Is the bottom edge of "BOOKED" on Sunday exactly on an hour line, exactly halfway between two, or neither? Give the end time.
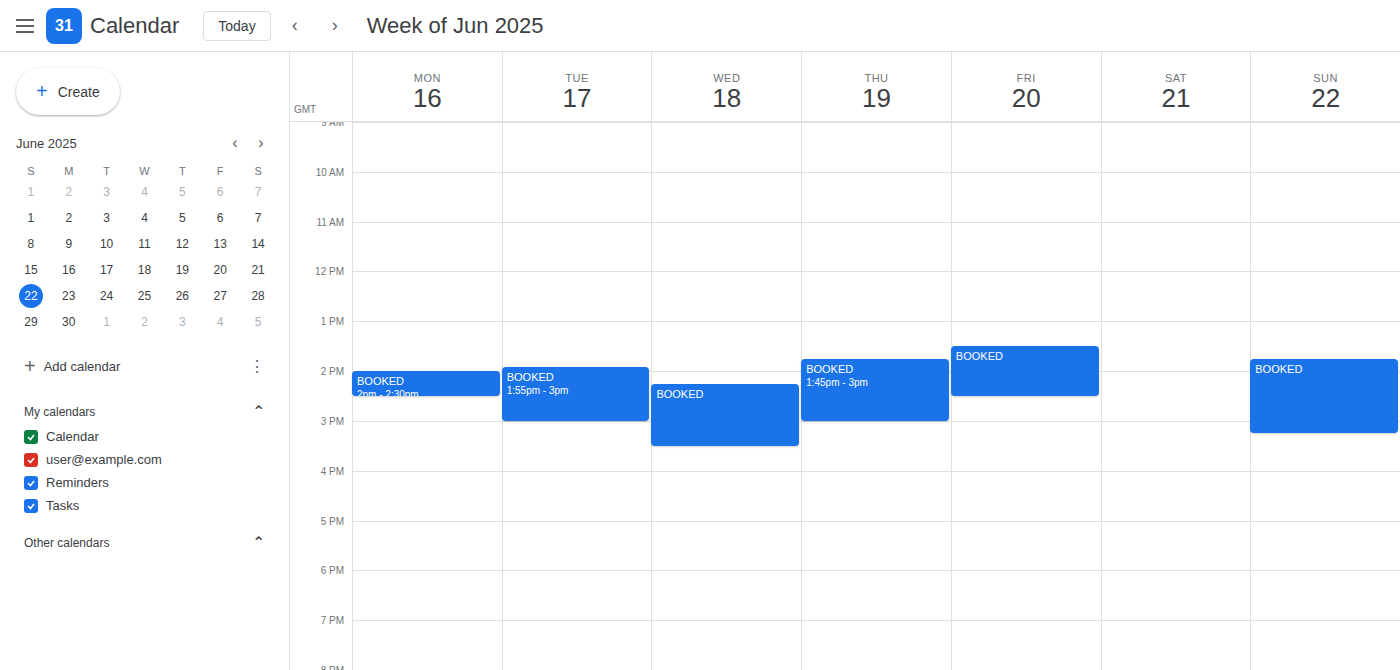
3:15 PM -- neither: a quarter of the way from the 3 PM line to the 4 PM line.